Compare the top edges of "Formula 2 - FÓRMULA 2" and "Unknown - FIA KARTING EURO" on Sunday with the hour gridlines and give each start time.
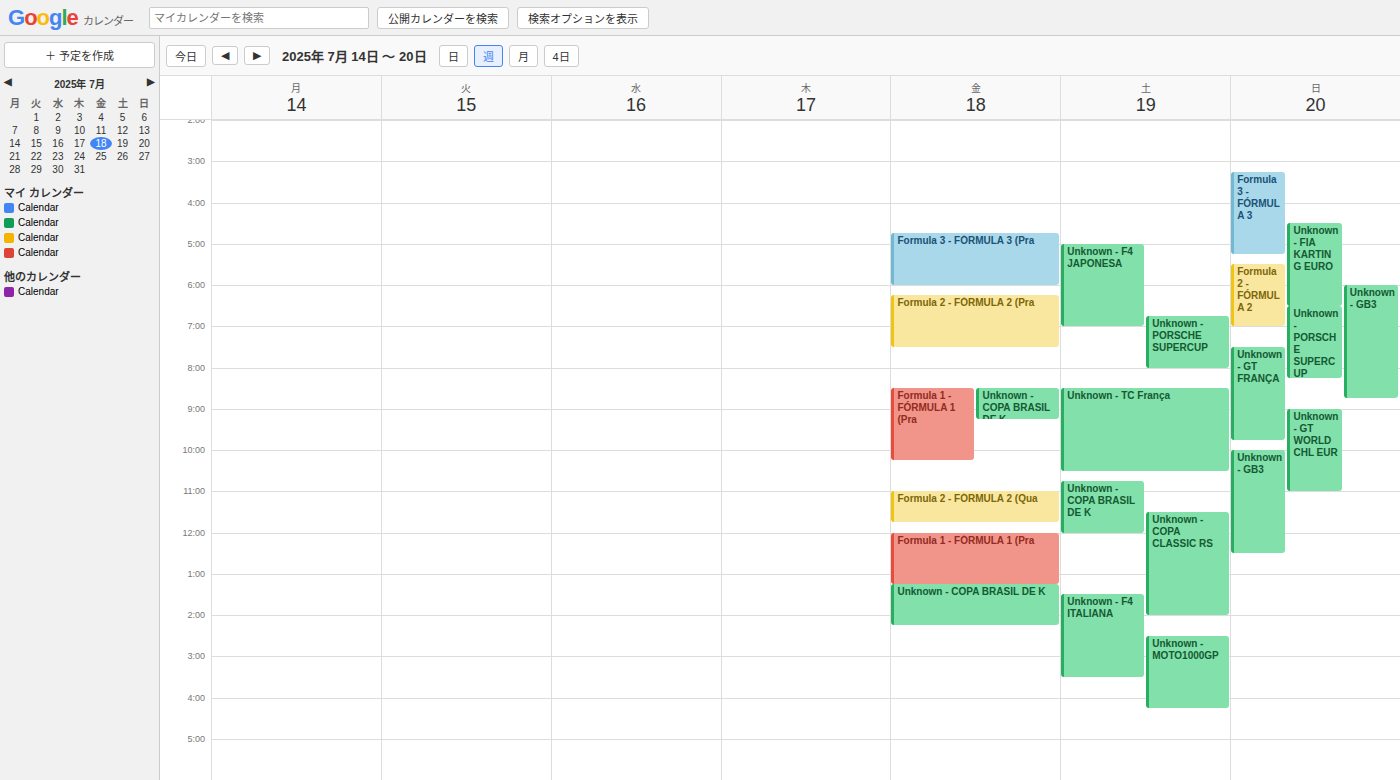
"Formula 2 - FÓRMULA 2": 5:30 AM, halfway between the 5 AM and 6 AM lines. "Unknown - FIA KARTING EURO": 4:30 AM, halfway between the 4 AM and 5 AM lines.